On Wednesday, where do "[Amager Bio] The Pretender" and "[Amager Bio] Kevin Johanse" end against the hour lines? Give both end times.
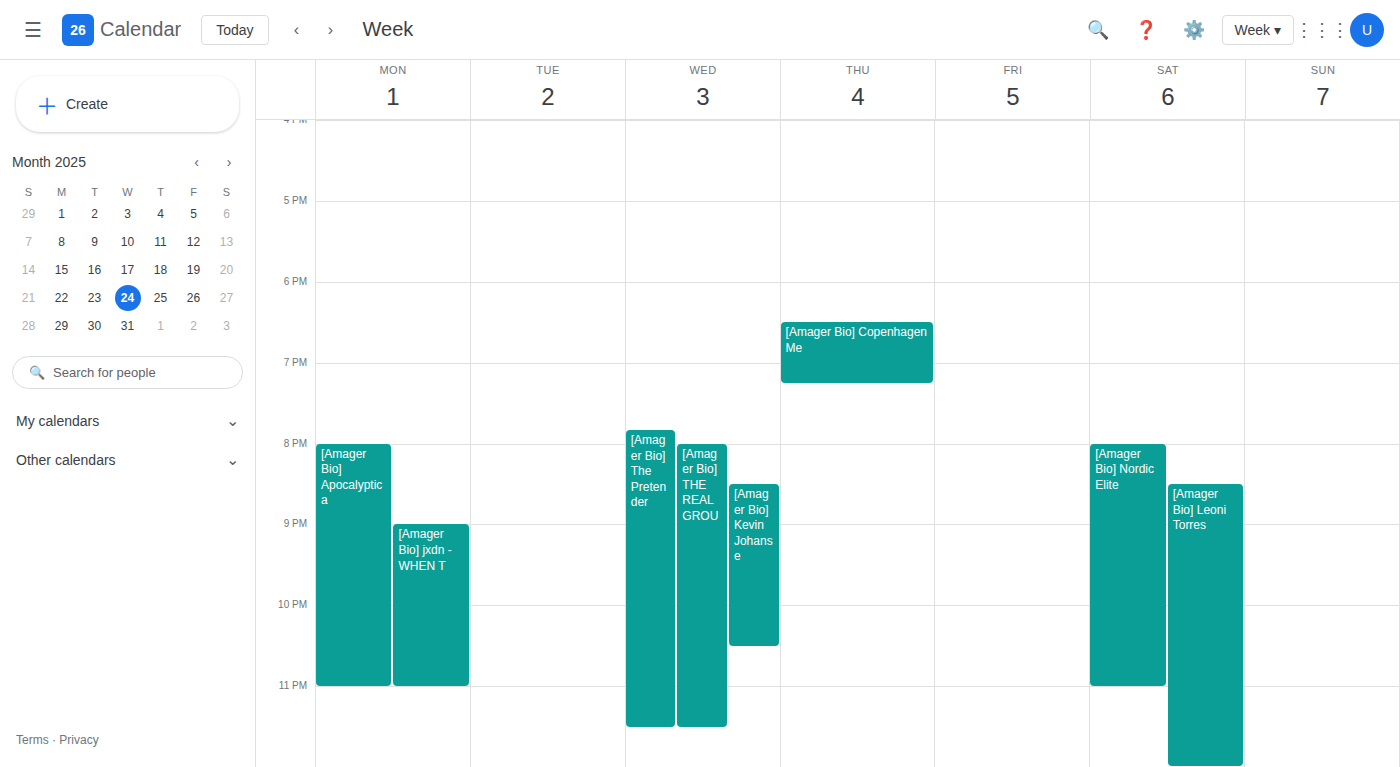
"[Amager Bio] The Pretender": 11:30 PM, halfway between the 11 PM and 12 AM lines. "[Amager Bio] Kevin Johanse": 10:30 PM, halfway between the 10 PM and 11 PM lines.